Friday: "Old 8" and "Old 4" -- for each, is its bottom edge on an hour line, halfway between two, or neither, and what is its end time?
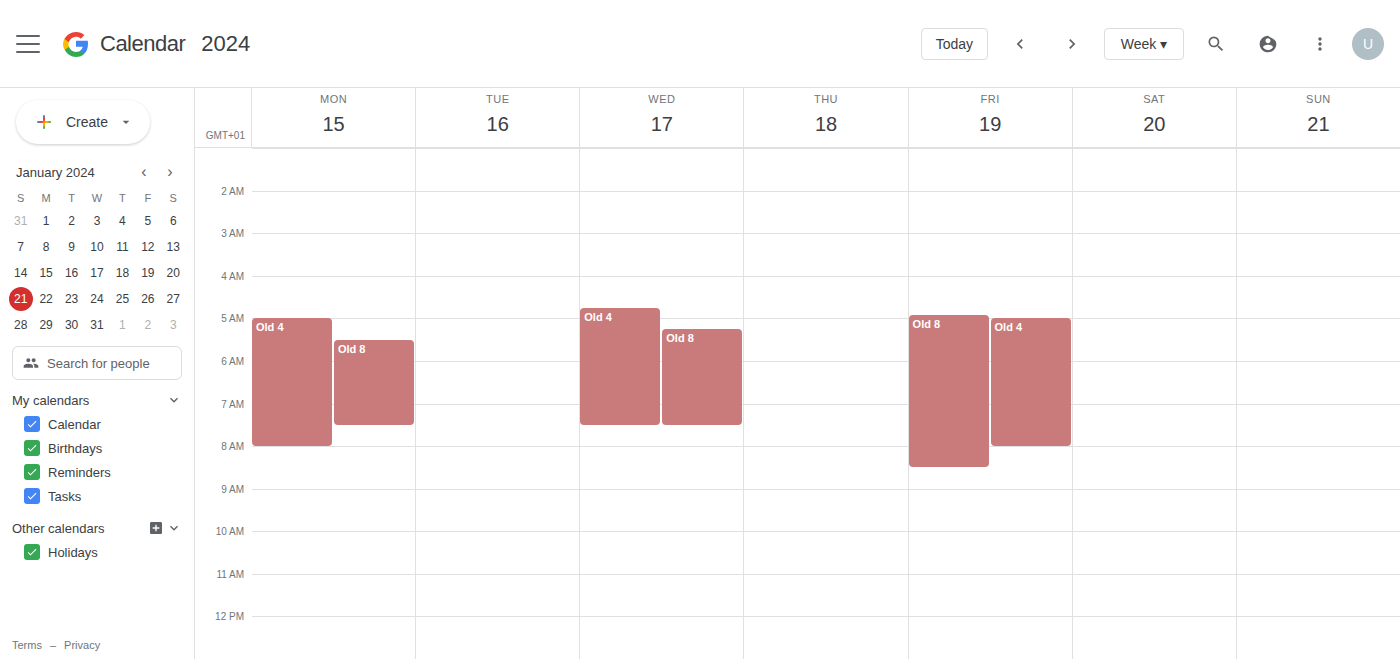
"Old 8": 8:30 AM, halfway between the 8 AM and 9 AM lines. "Old 4": 8:00 AM, exactly on the 8 AM line.